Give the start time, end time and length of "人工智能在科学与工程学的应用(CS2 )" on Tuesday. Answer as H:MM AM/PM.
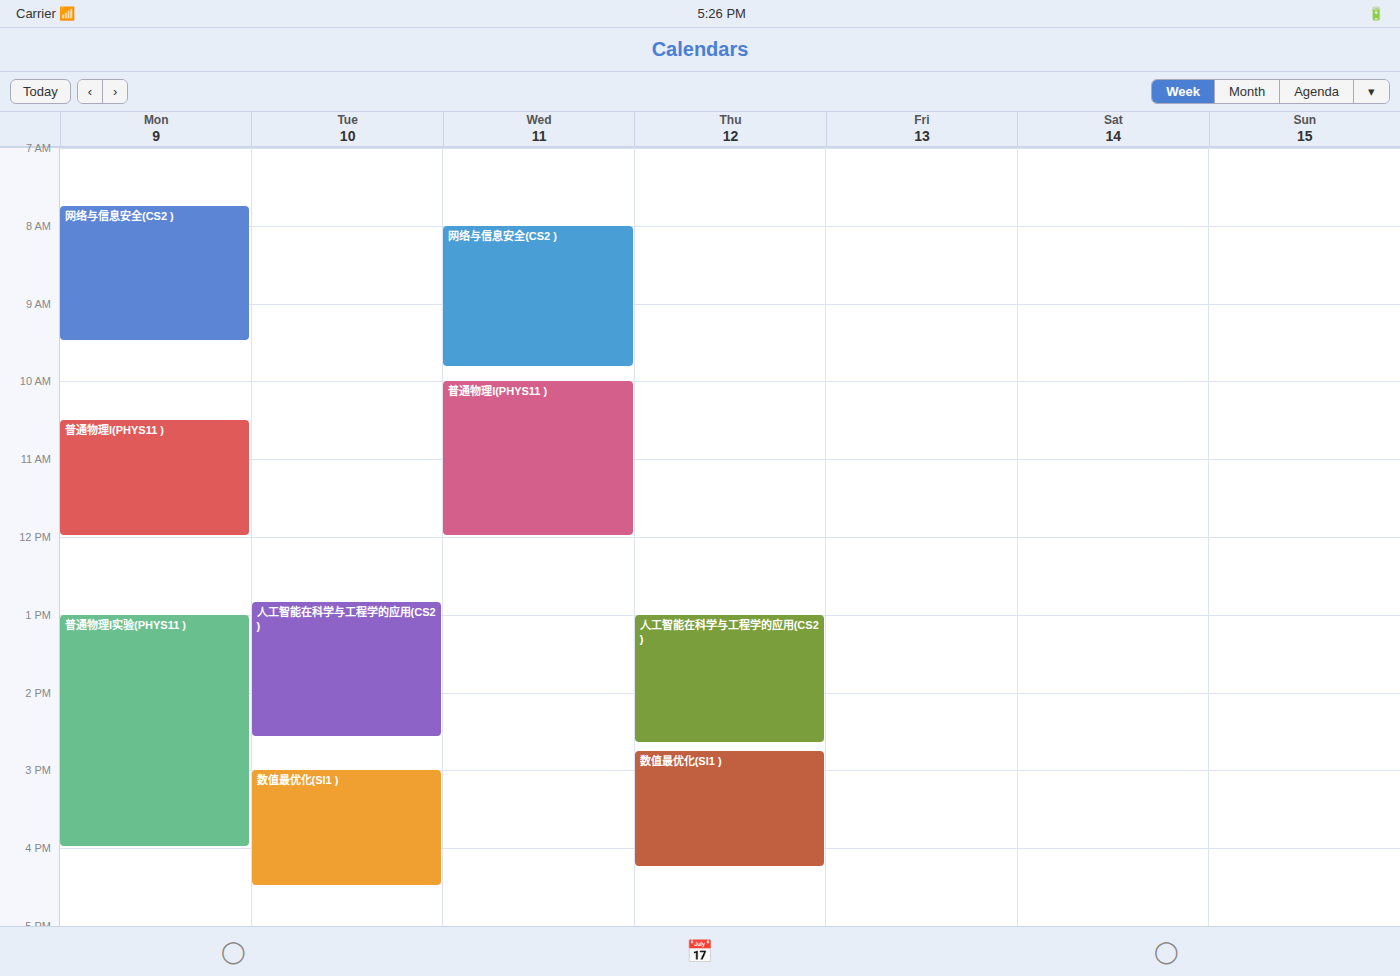
12:50 PM to 2:35 PM, 1 hour 45 minutes